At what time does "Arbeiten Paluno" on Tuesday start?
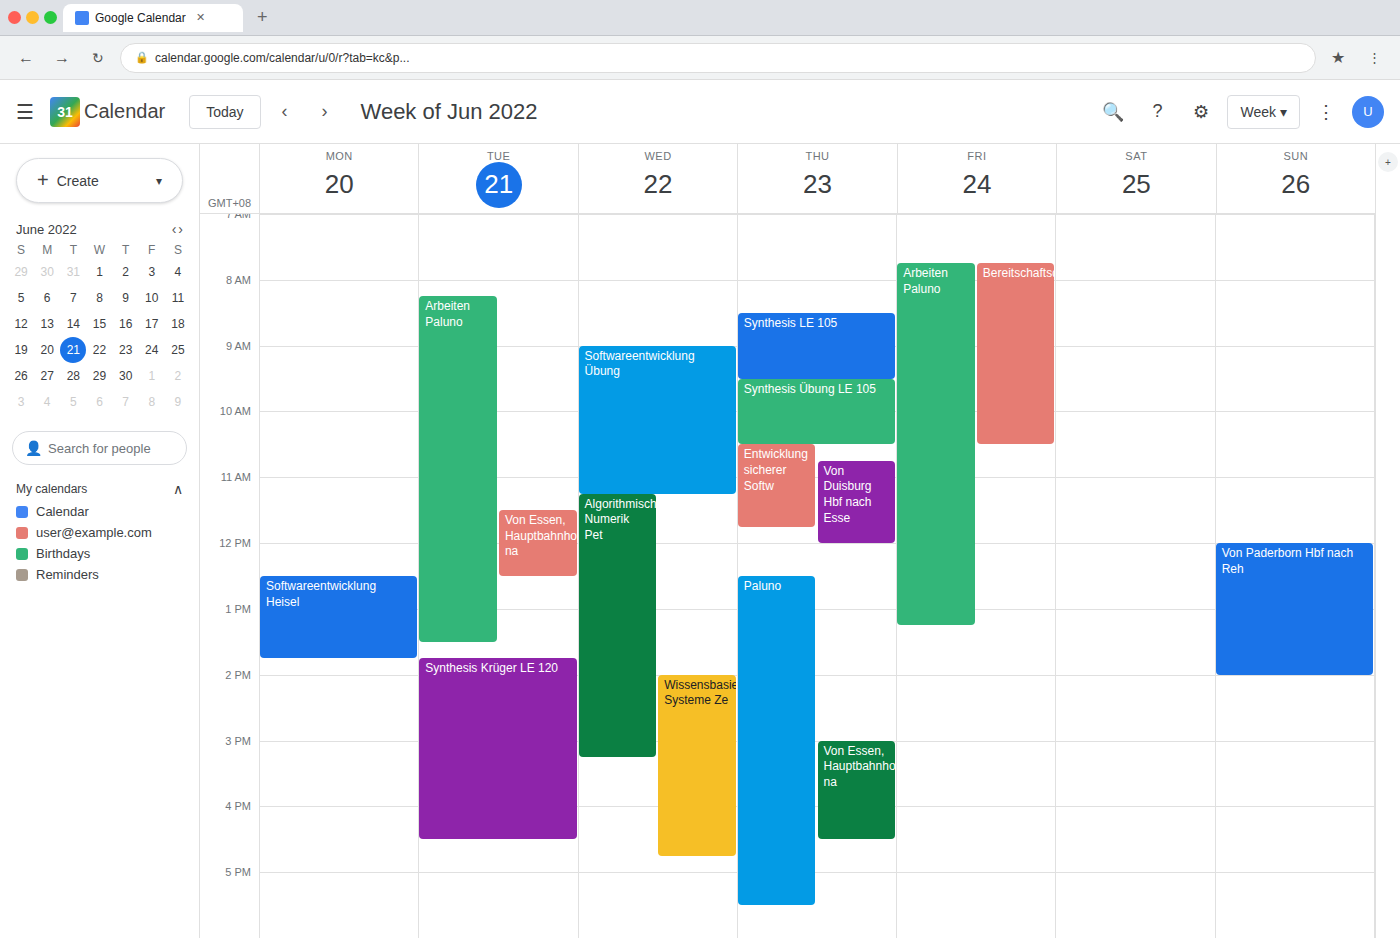
8:15 AM